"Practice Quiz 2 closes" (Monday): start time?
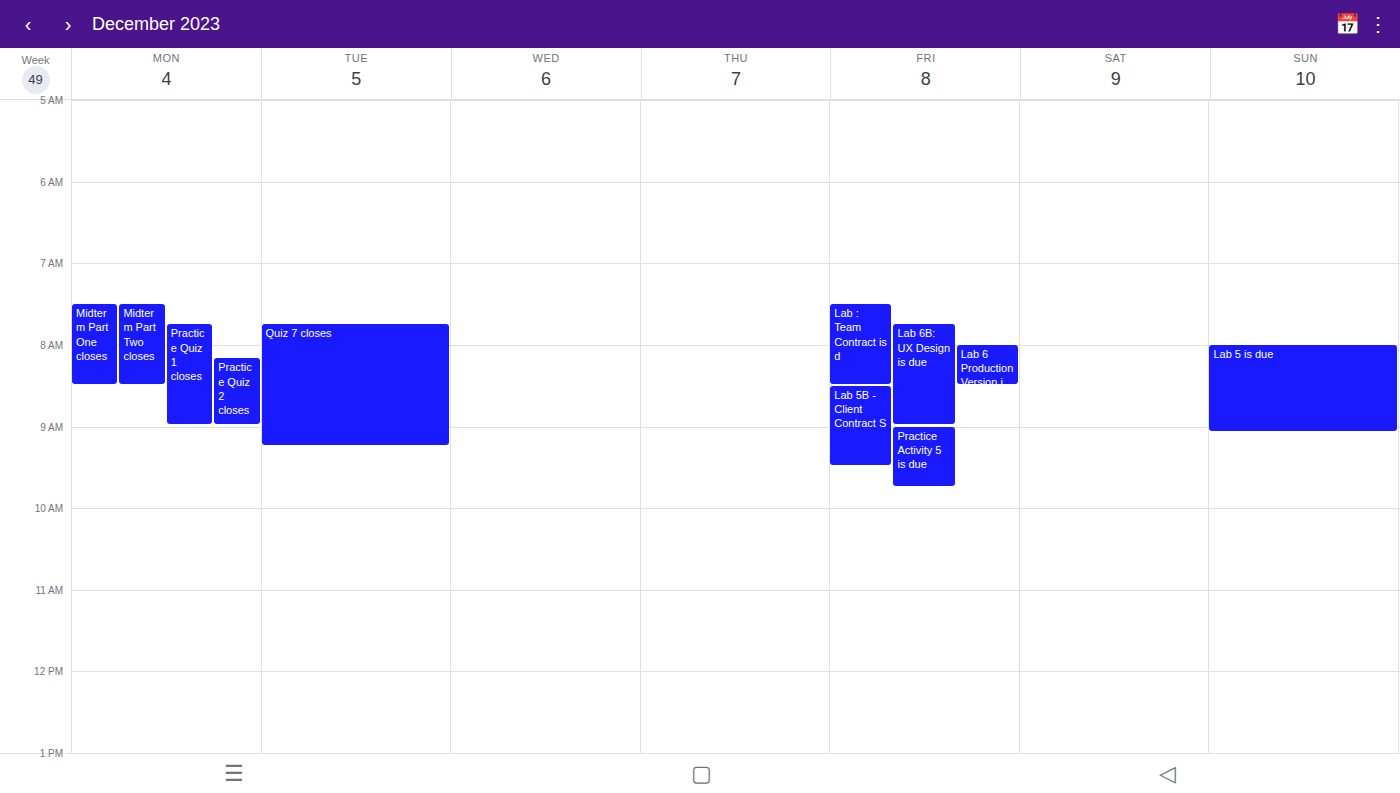
8:10 AM